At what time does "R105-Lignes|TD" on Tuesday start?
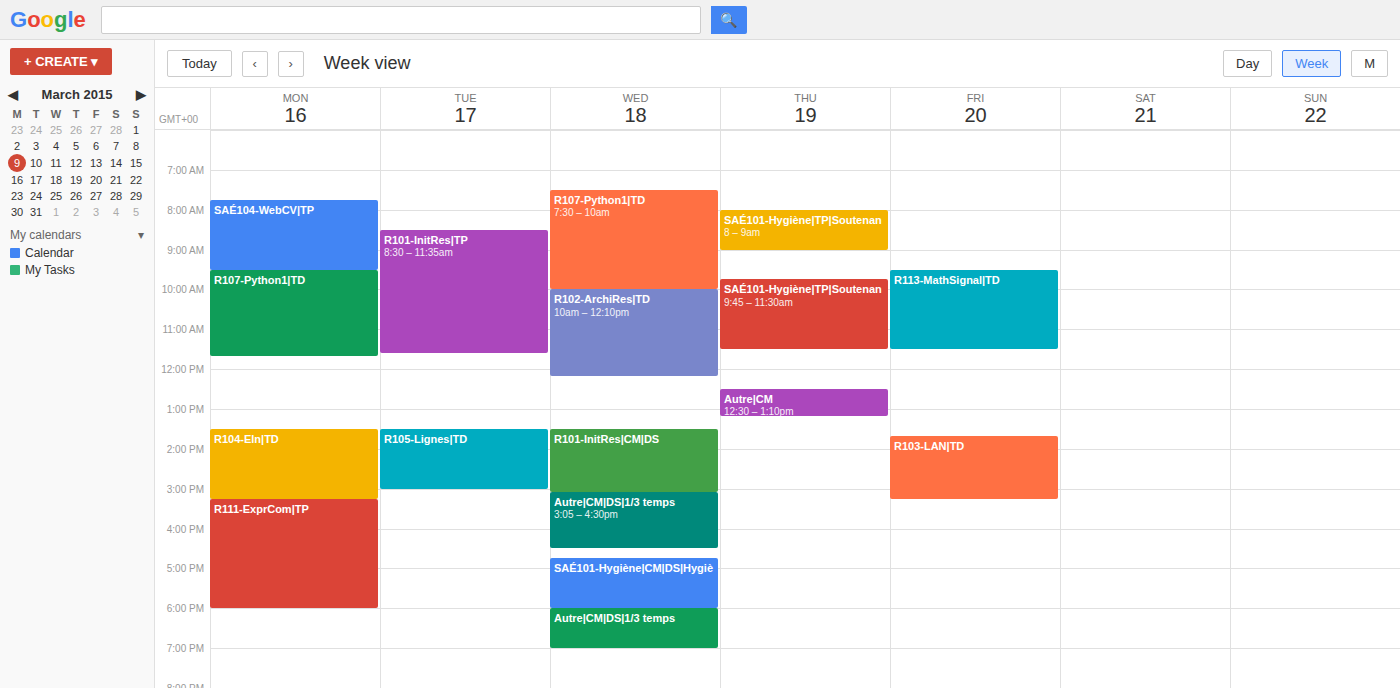
1:30 PM